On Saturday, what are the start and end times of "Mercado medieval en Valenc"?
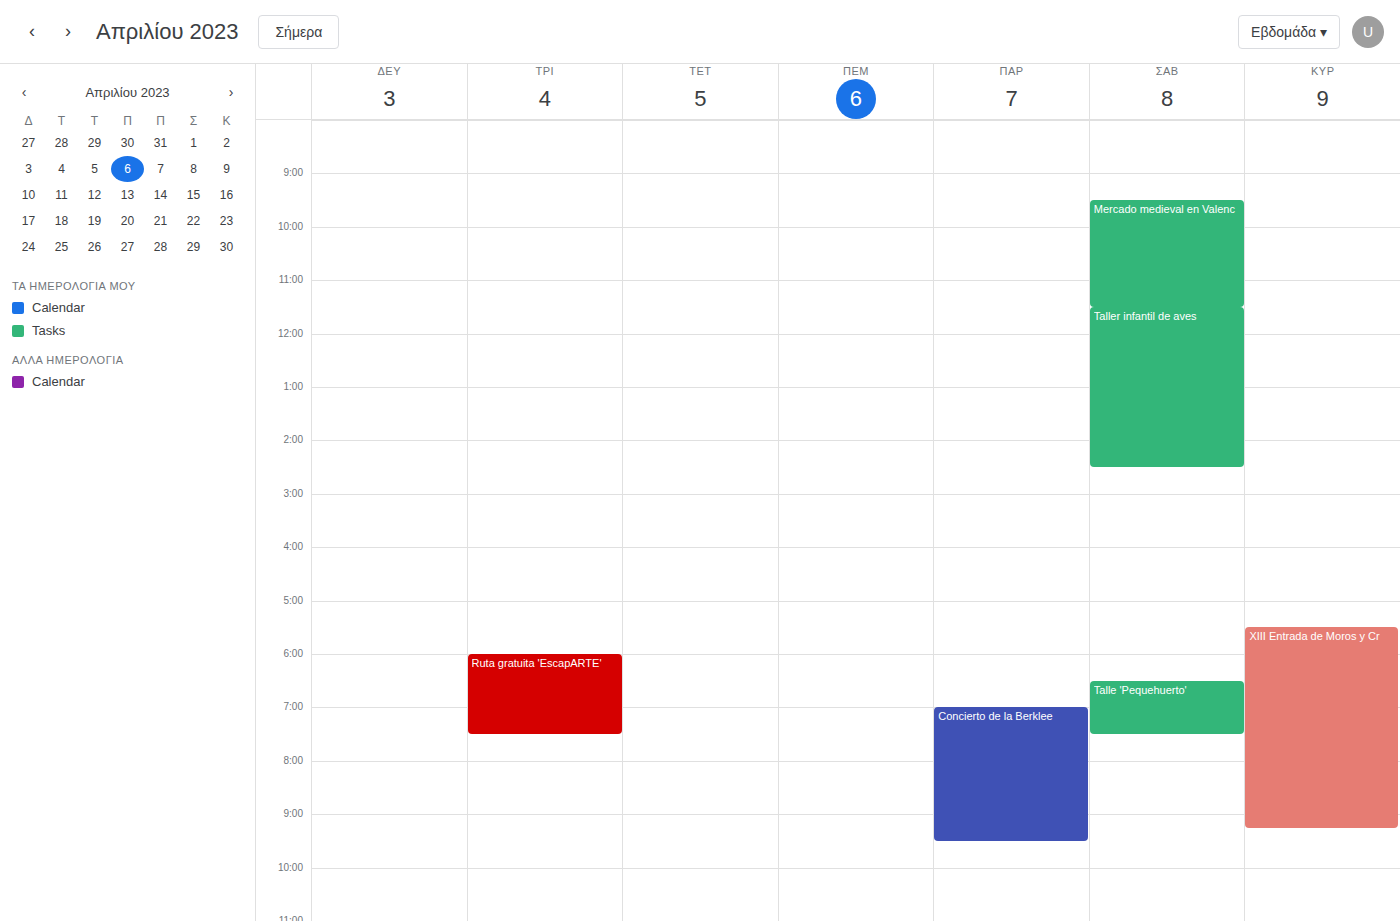
9:30 AM to 11:30 AM